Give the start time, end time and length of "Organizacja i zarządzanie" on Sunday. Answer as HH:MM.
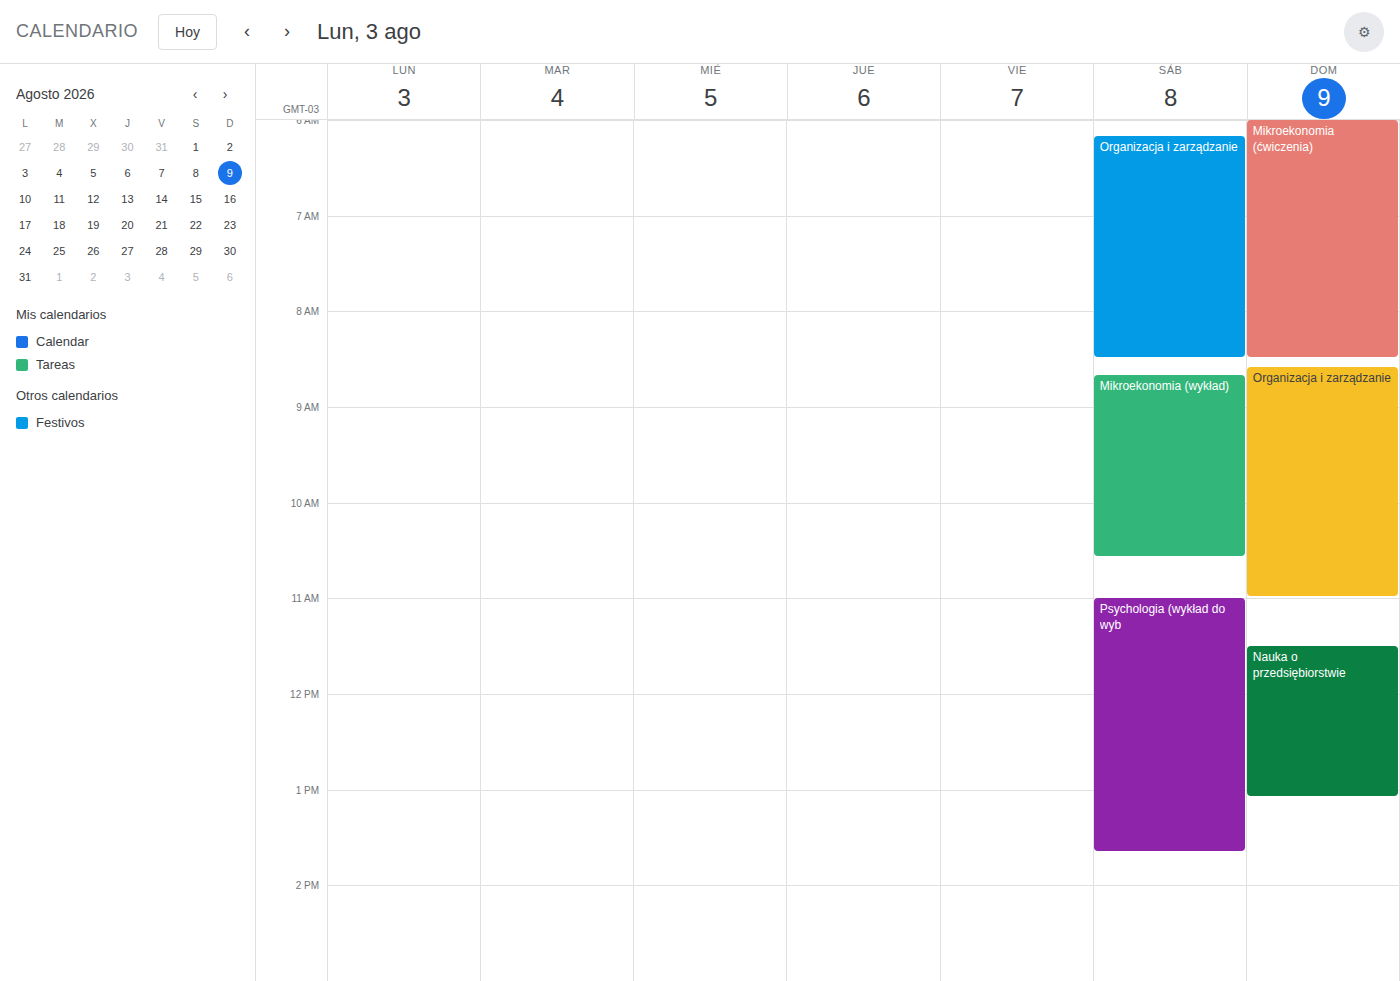
08:35 to 11:00, 2 hours 25 minutes